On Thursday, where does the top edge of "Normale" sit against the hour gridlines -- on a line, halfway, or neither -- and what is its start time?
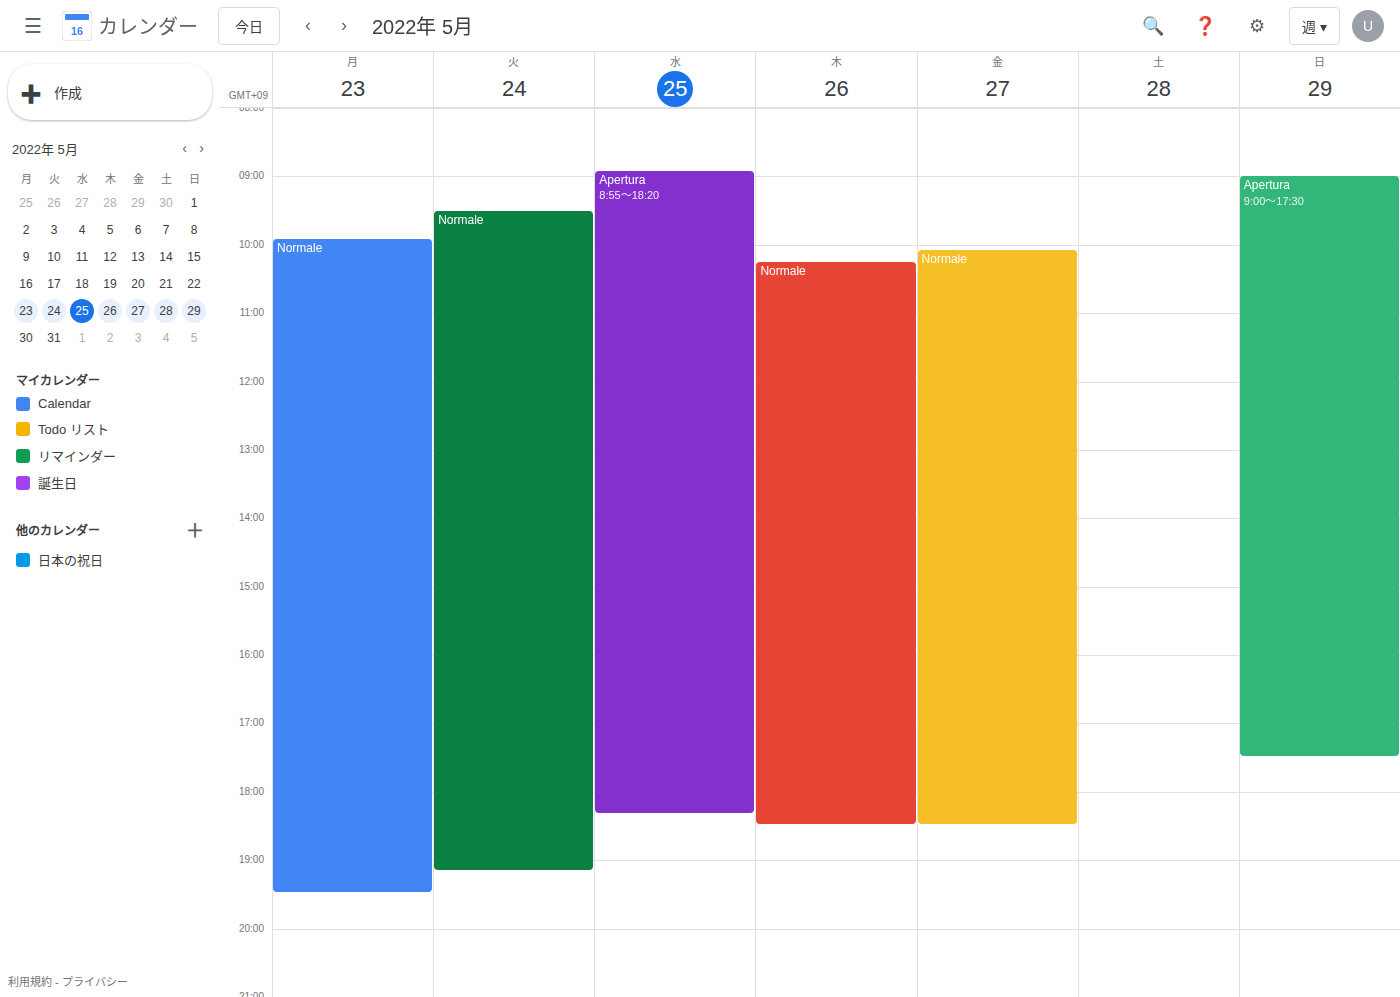
10:15 AM -- neither: a quarter of the way from the 10 AM line to the 11 AM line.